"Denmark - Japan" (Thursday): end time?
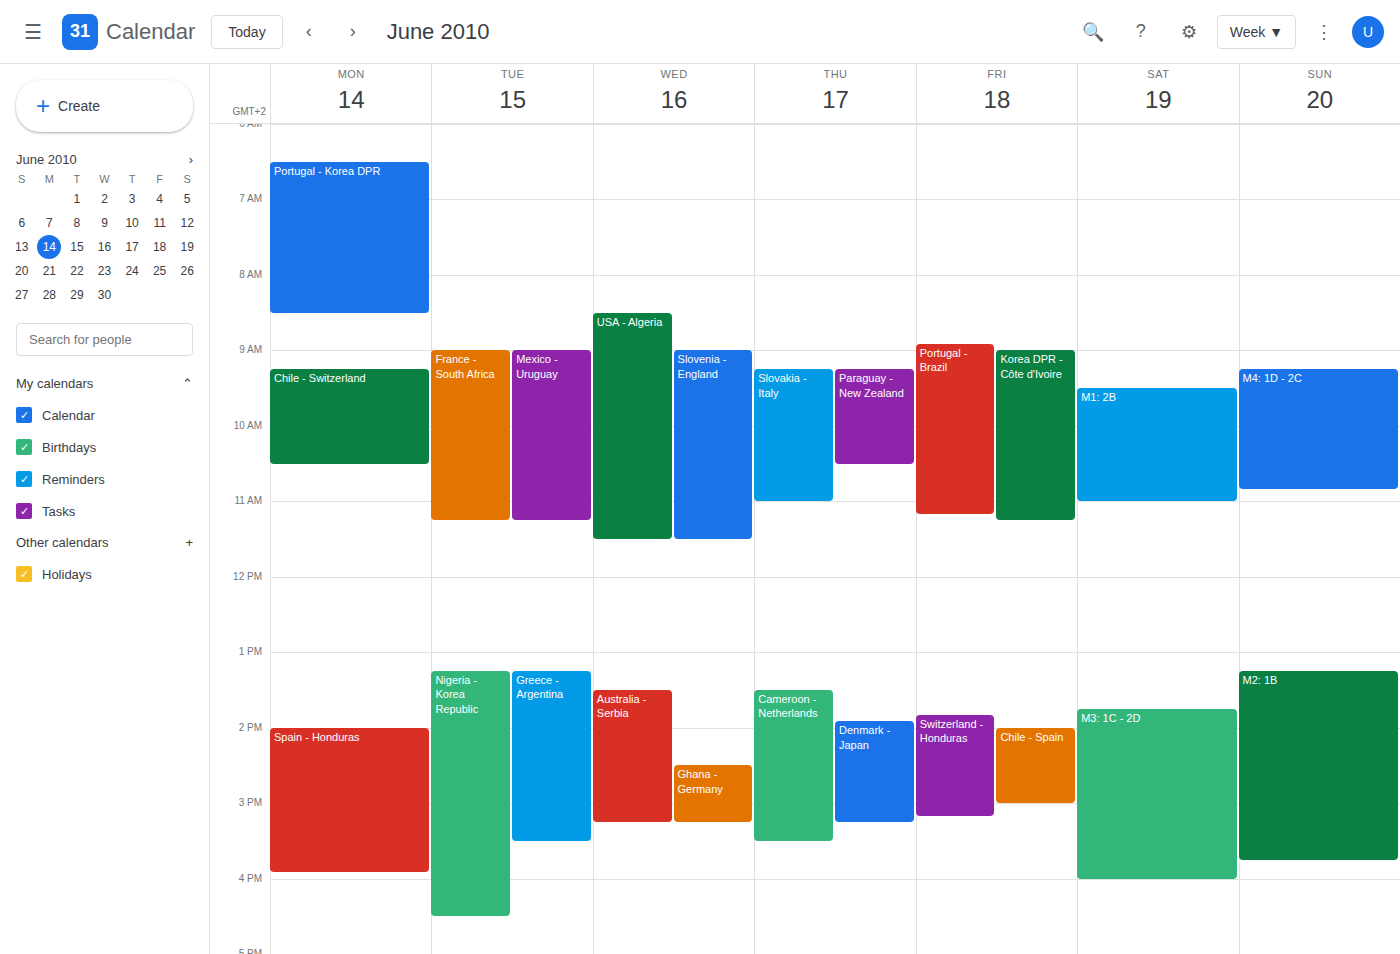
3:15 PM